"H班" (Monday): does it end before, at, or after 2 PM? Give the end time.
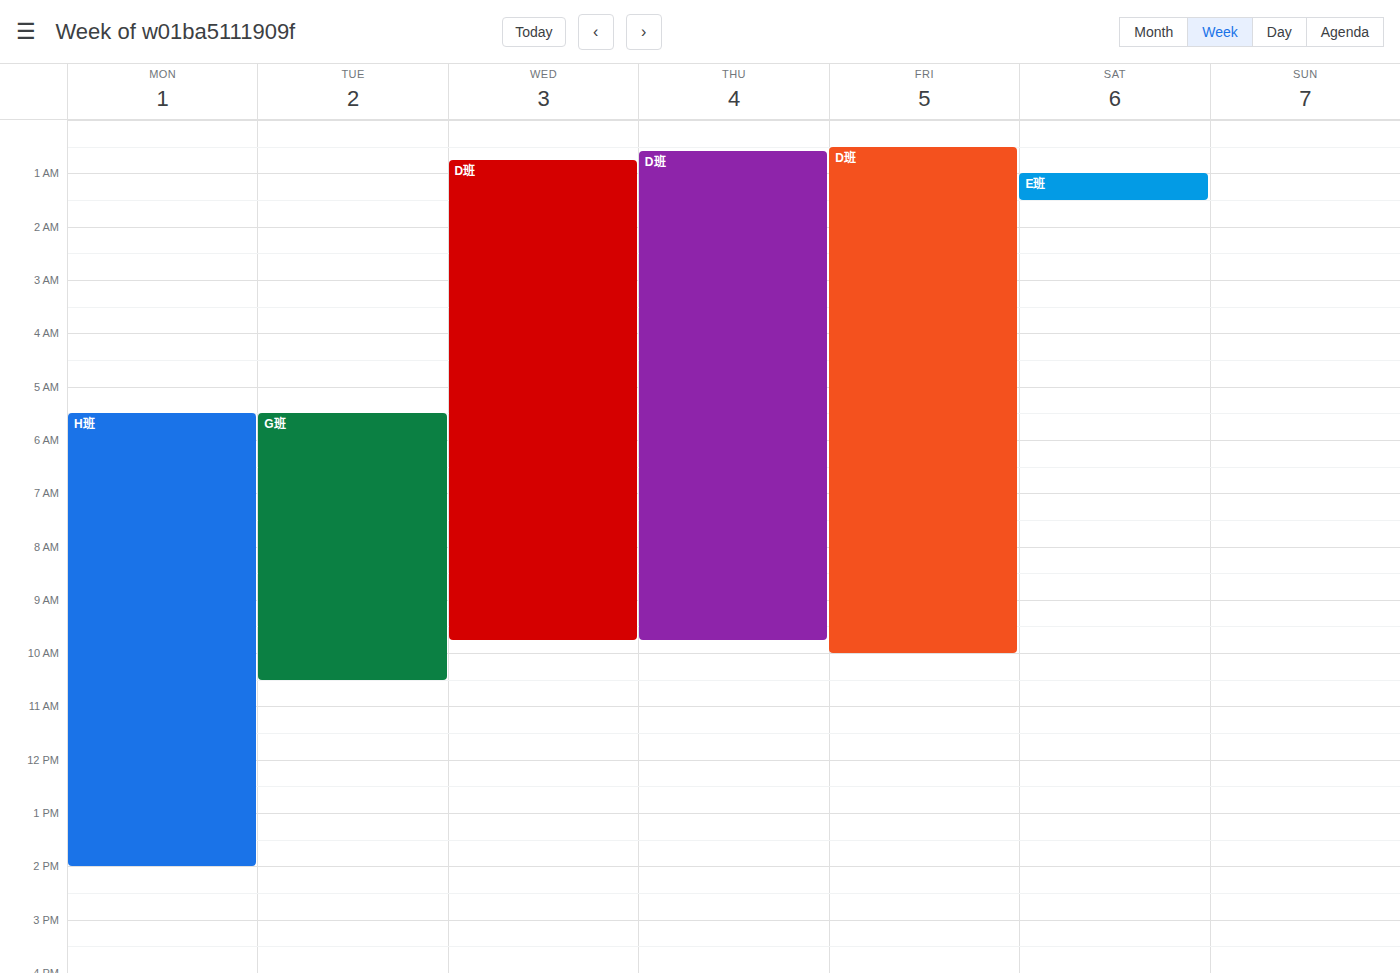
2:00 PM -- exactly at 2 PM, on the 2 PM line.